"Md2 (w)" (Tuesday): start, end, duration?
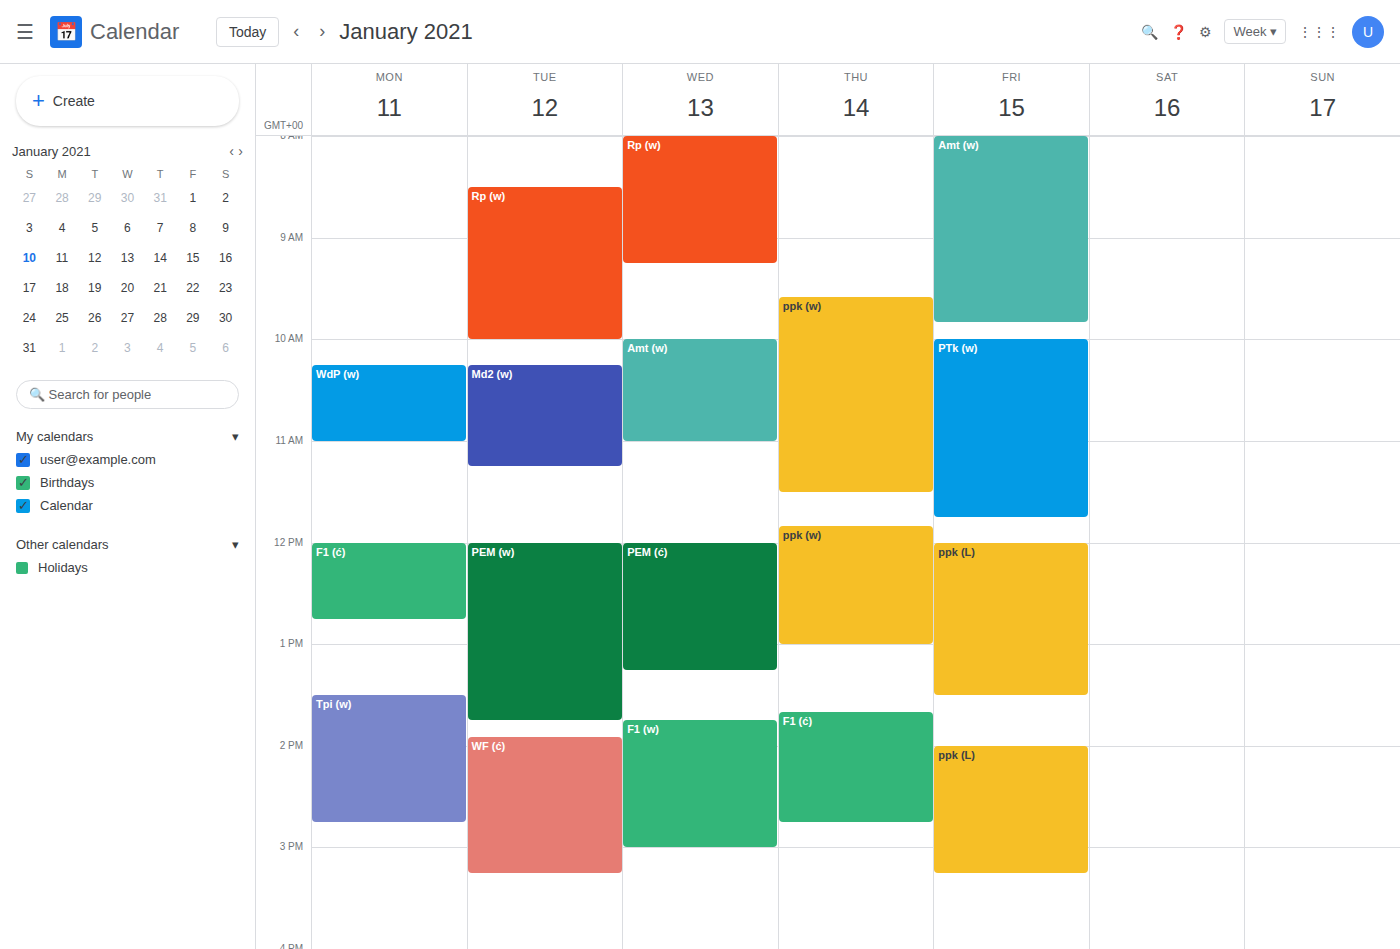
10:15 AM to 11:15 AM, 1 hour